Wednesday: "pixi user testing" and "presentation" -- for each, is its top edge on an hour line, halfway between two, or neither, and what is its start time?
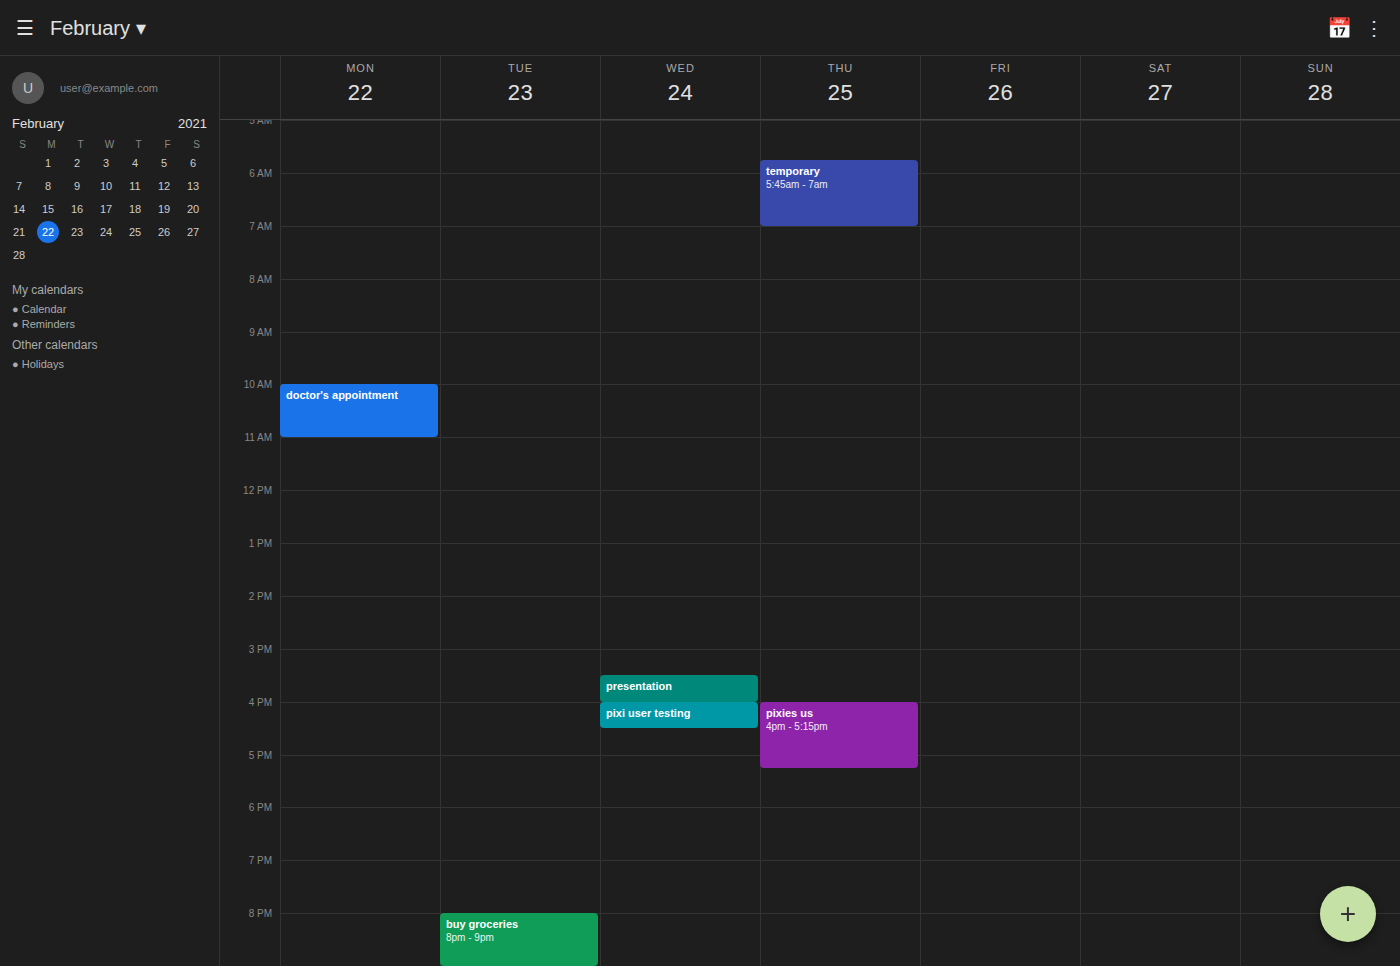
"pixi user testing": 4:00 PM, exactly on the 4 PM line. "presentation": 3:30 PM, halfway between the 3 PM and 4 PM lines.